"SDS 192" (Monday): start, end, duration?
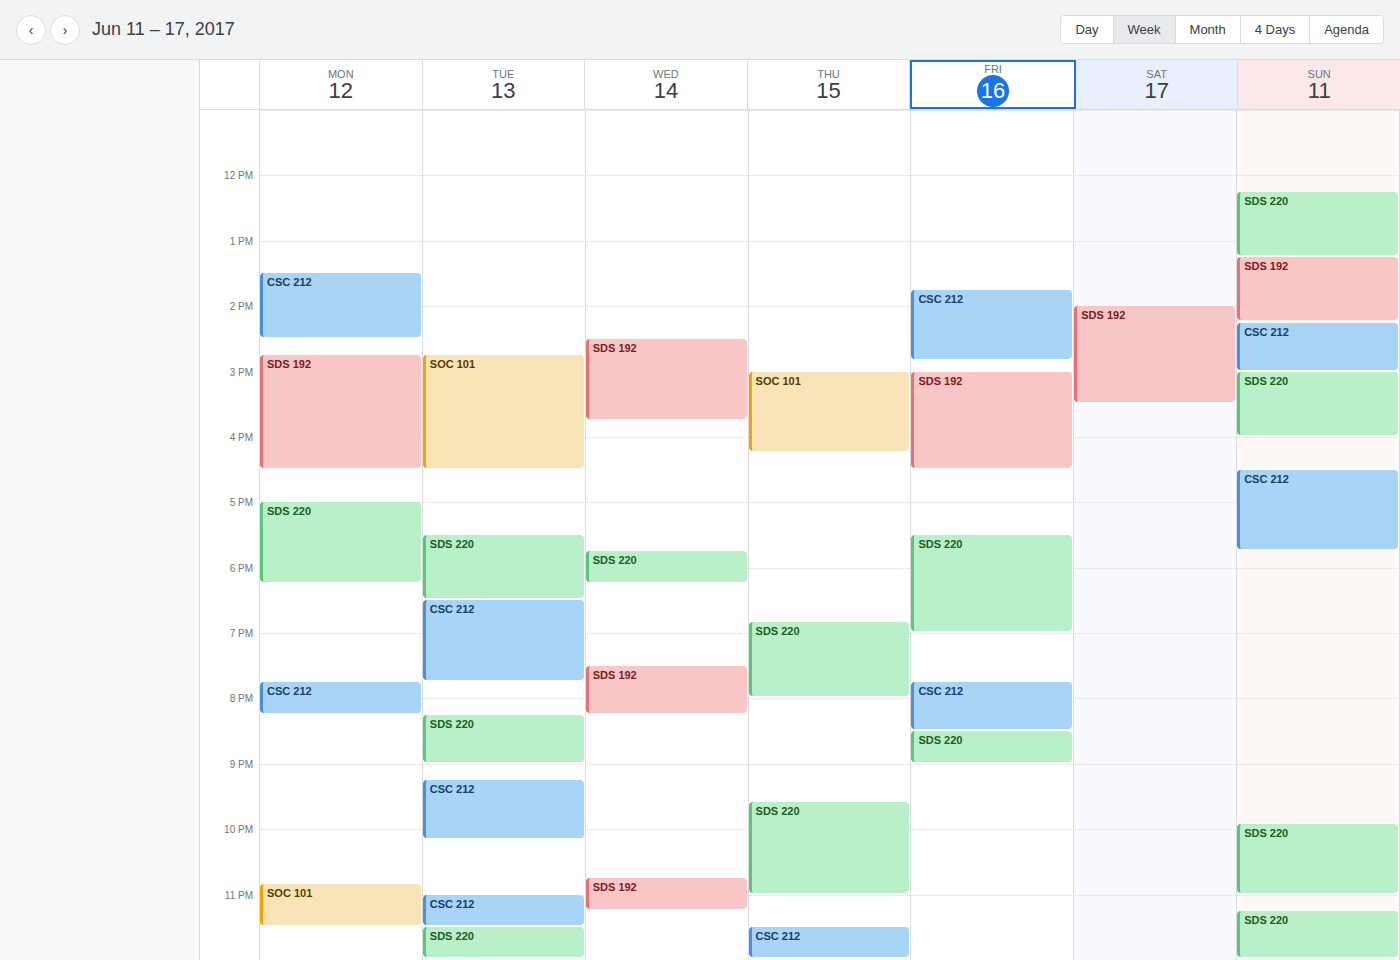
2:45 PM to 4:30 PM, 1 hour 45 minutes